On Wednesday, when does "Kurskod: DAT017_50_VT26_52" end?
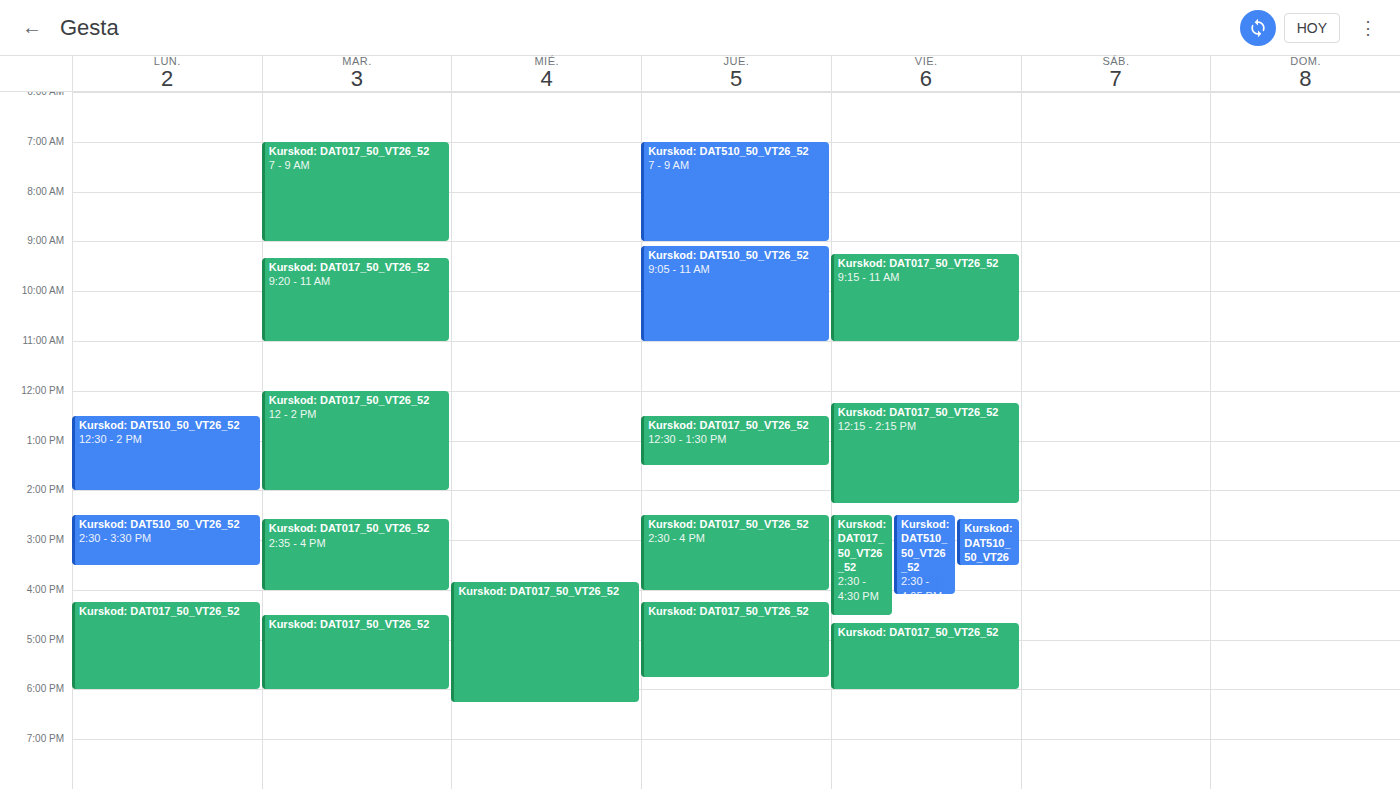
6:15 PM